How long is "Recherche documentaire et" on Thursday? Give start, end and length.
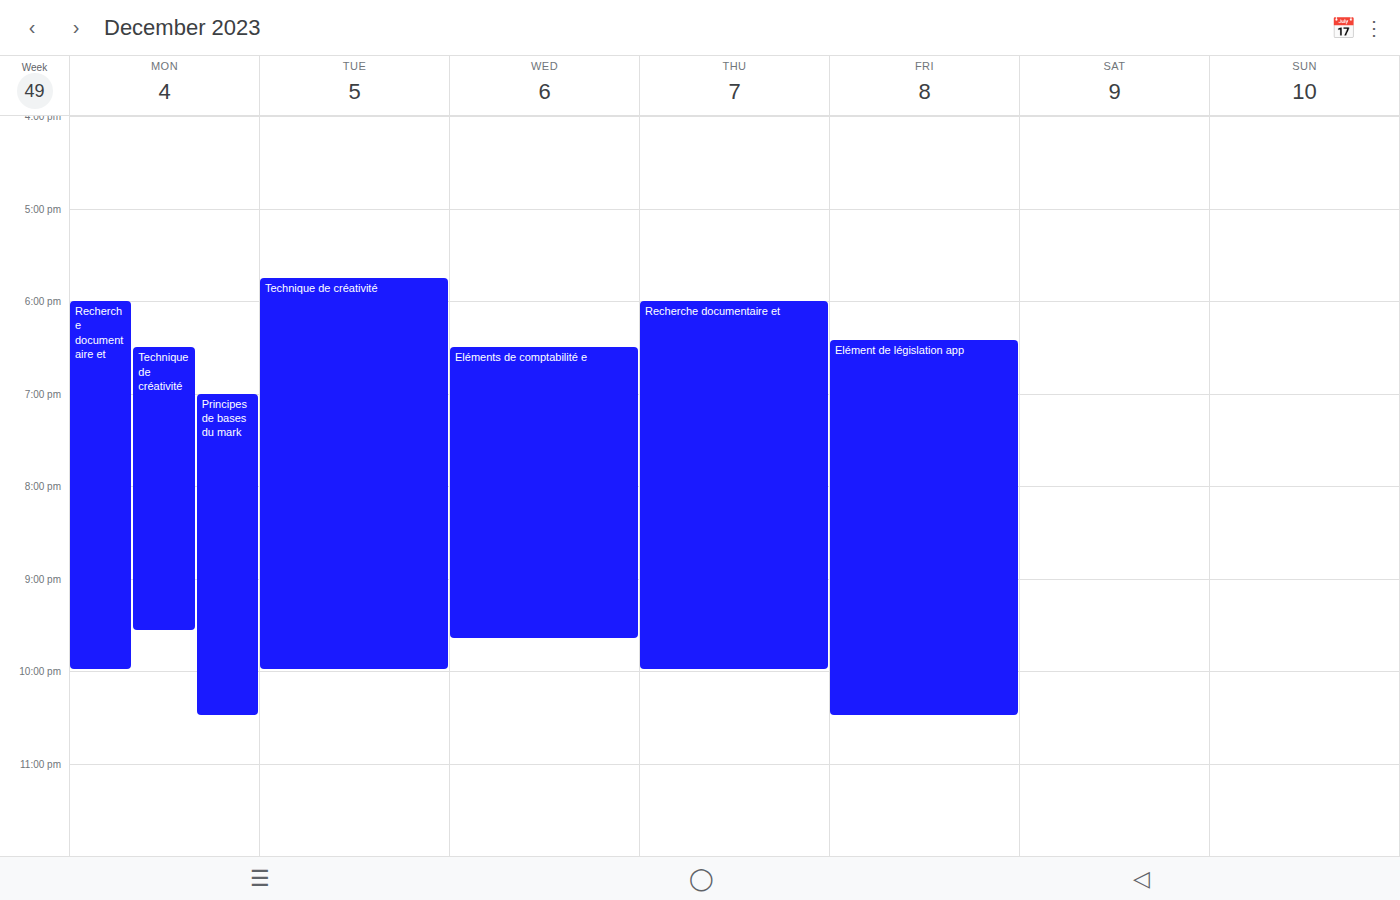
6:00 PM to 10:00 PM, 4 hours